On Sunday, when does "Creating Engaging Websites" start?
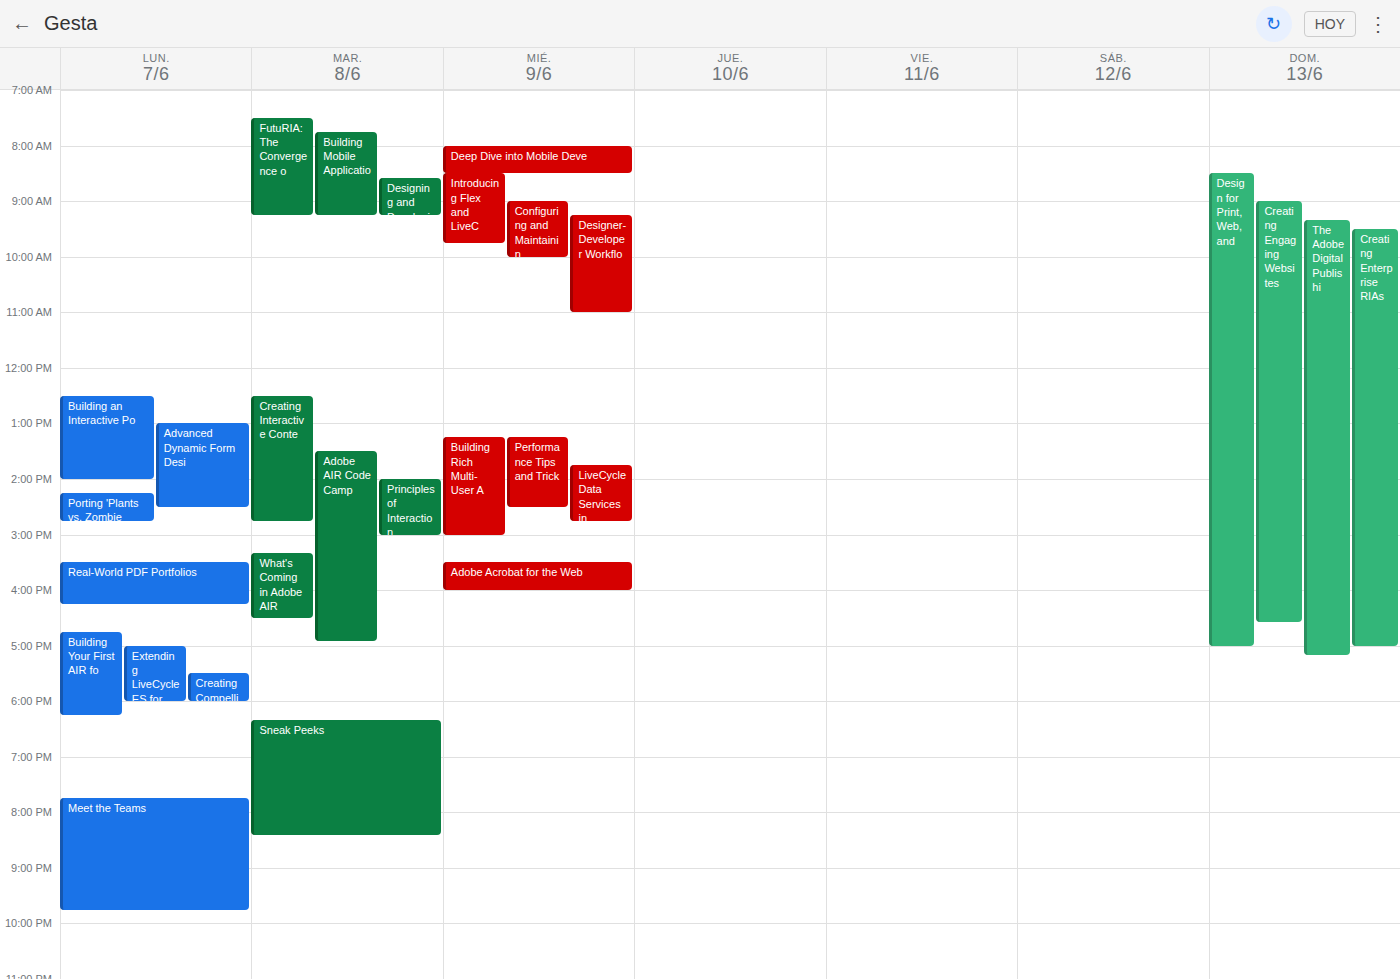
9:00 AM